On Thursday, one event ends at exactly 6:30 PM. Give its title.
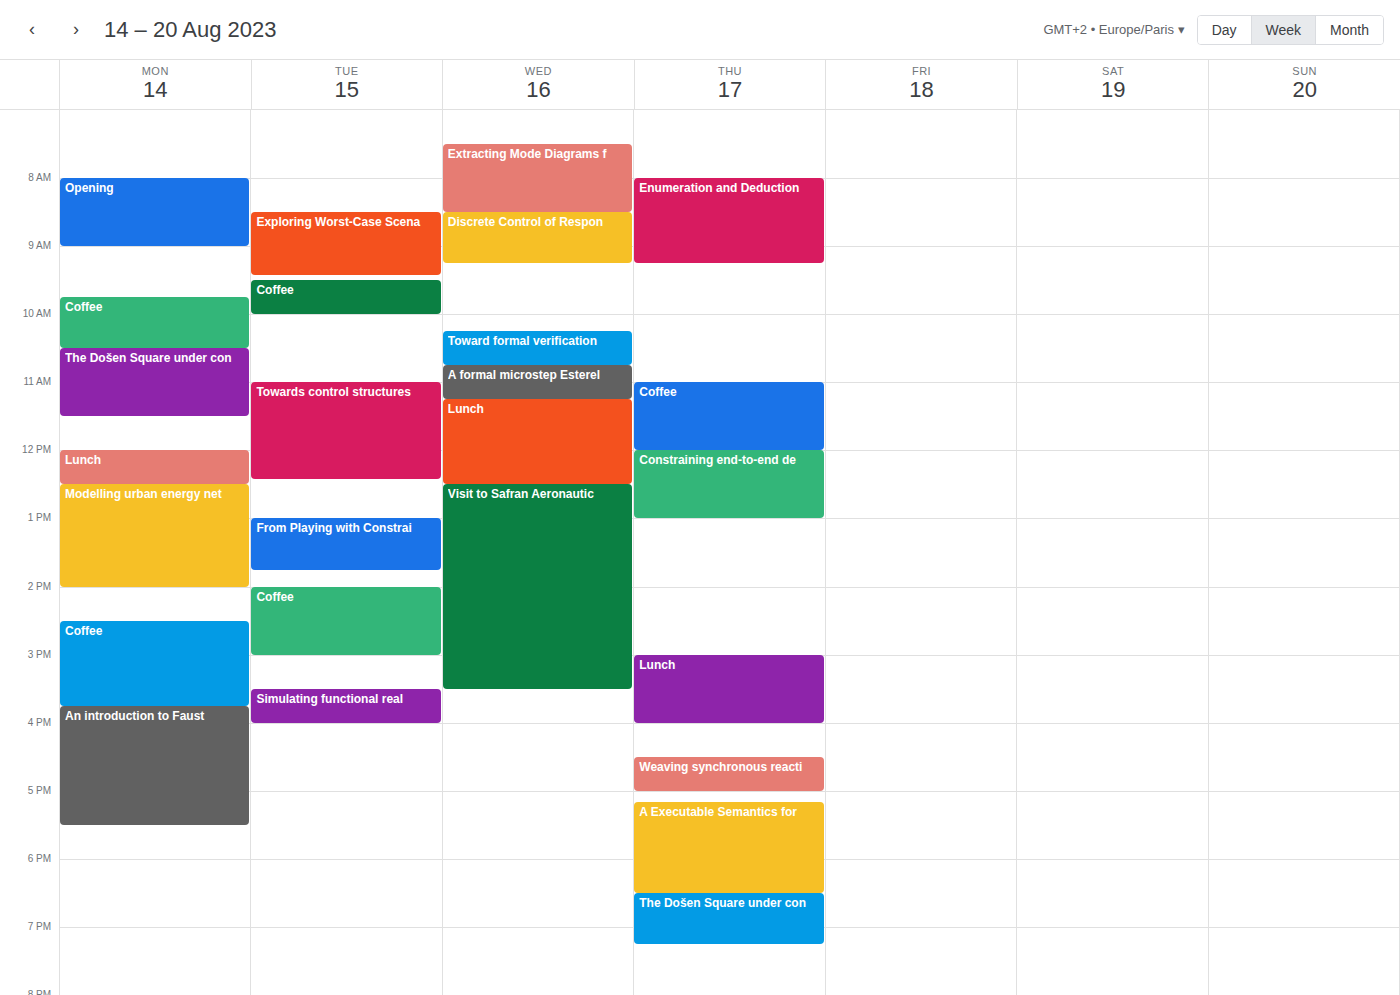
"A Executable Semantics for"